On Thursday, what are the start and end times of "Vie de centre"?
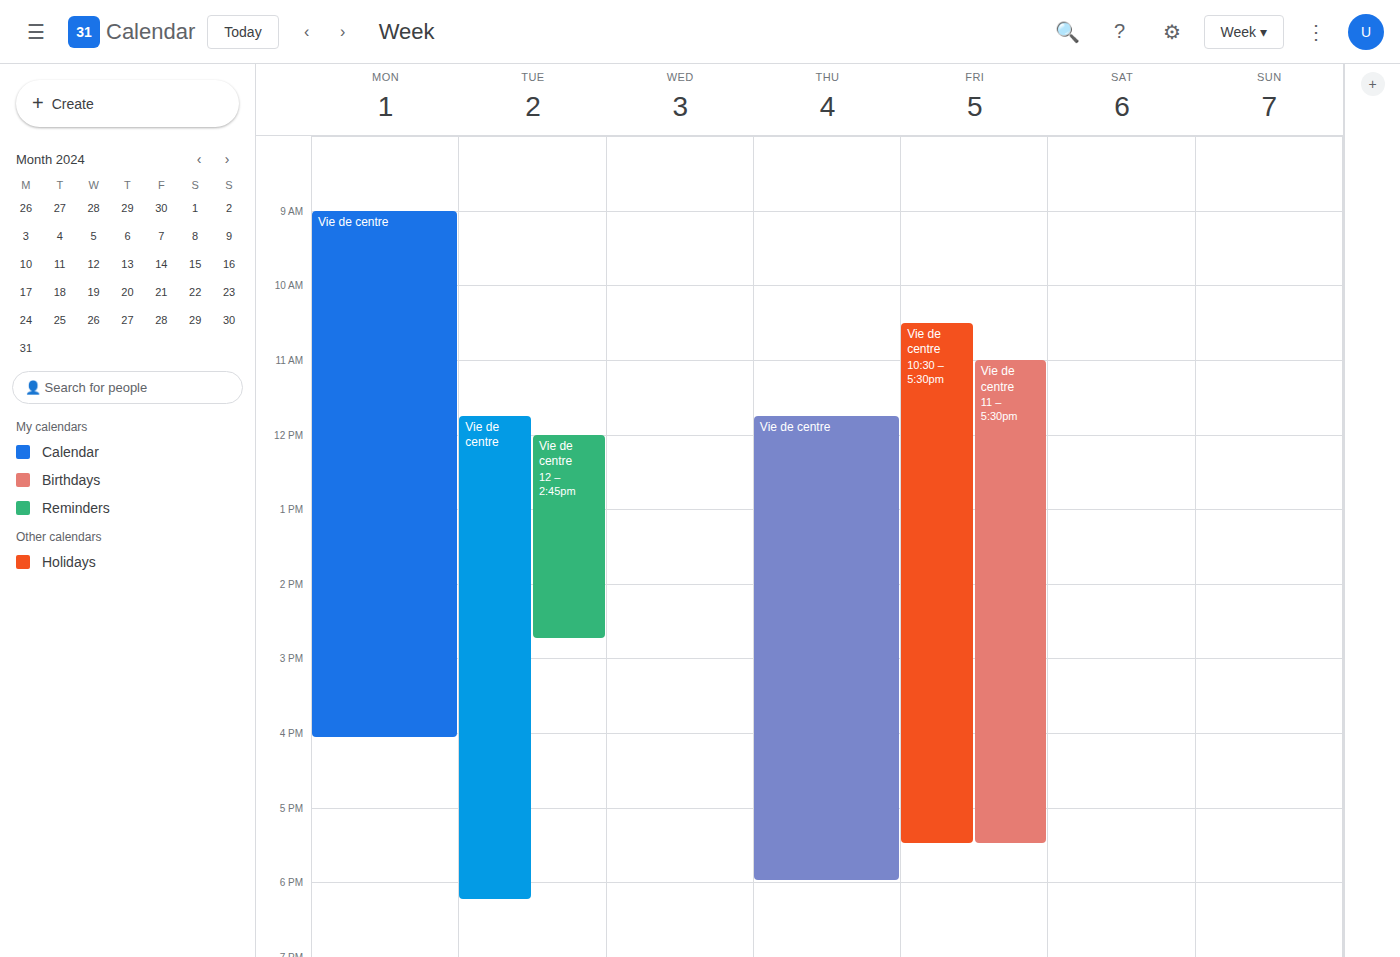
11:45 AM to 6:00 PM